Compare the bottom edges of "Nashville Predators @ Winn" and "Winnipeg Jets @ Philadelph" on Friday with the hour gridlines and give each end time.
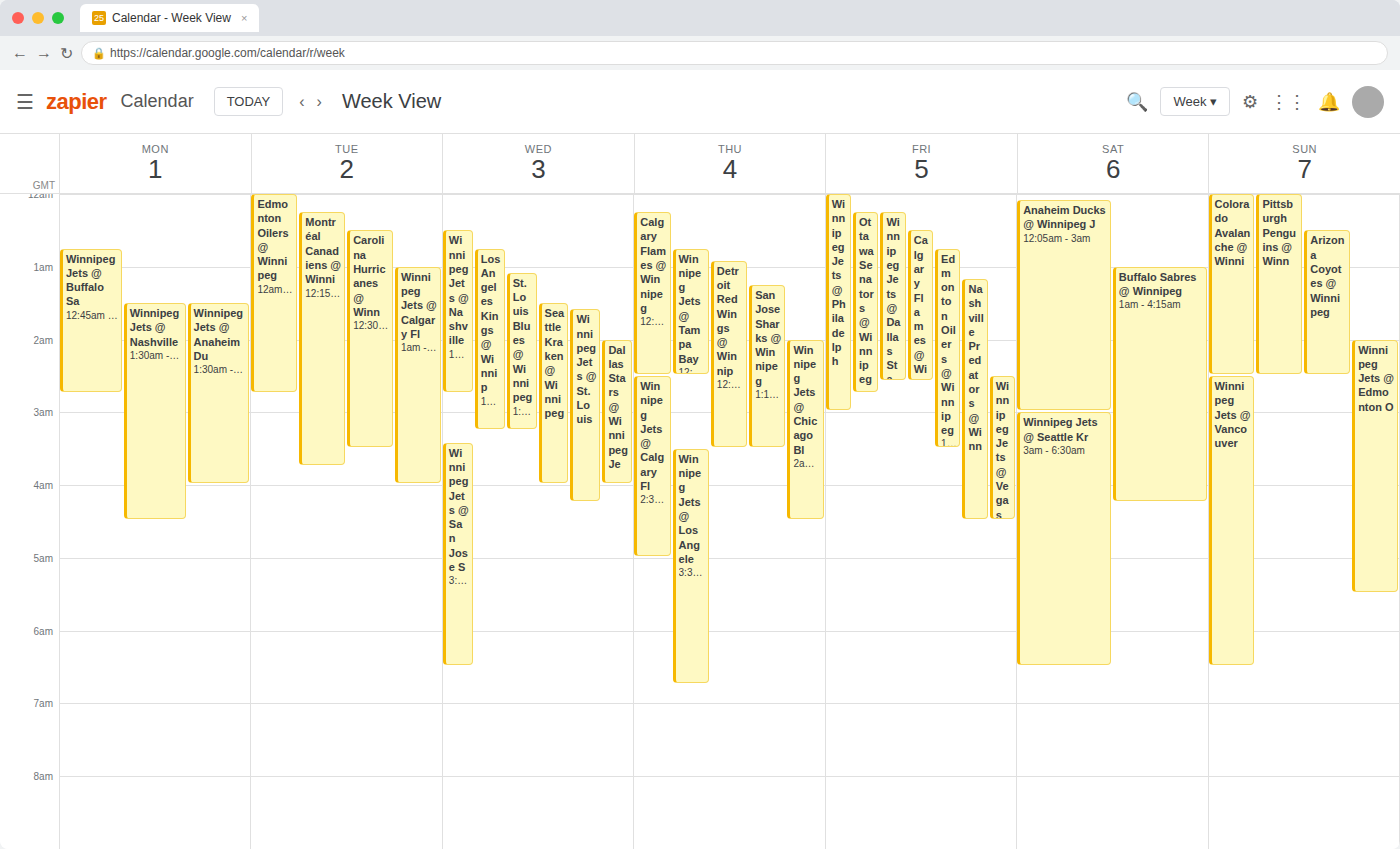
"Nashville Predators @ Winn": 4:30 AM, halfway between the 4 AM and 5 AM lines. "Winnipeg Jets @ Philadelph": 3:00 AM, exactly on the 3 AM line.